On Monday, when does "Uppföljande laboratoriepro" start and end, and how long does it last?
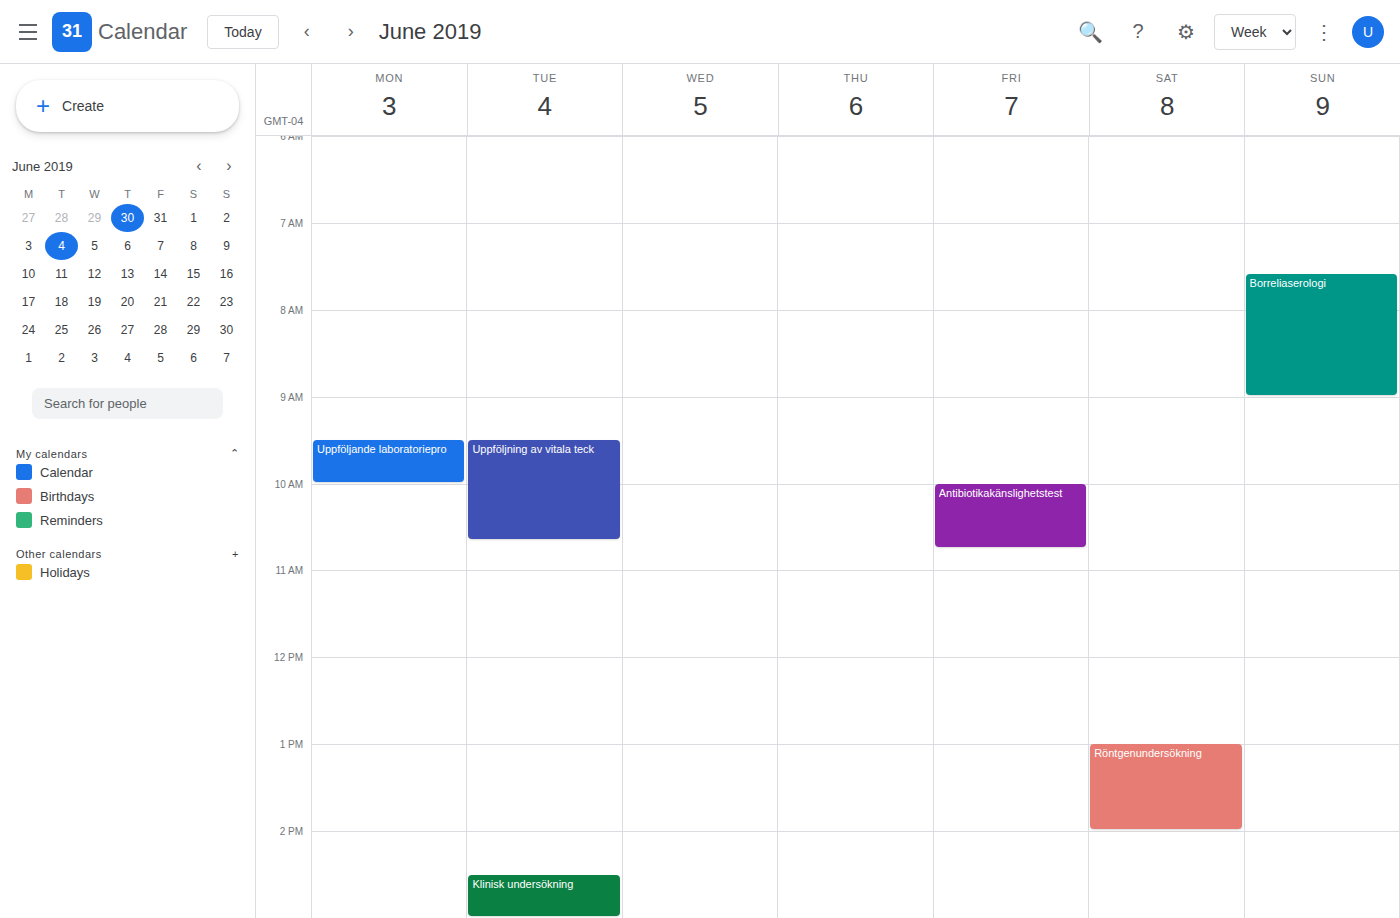
9:30 AM to 10:00 AM, 30 minutes